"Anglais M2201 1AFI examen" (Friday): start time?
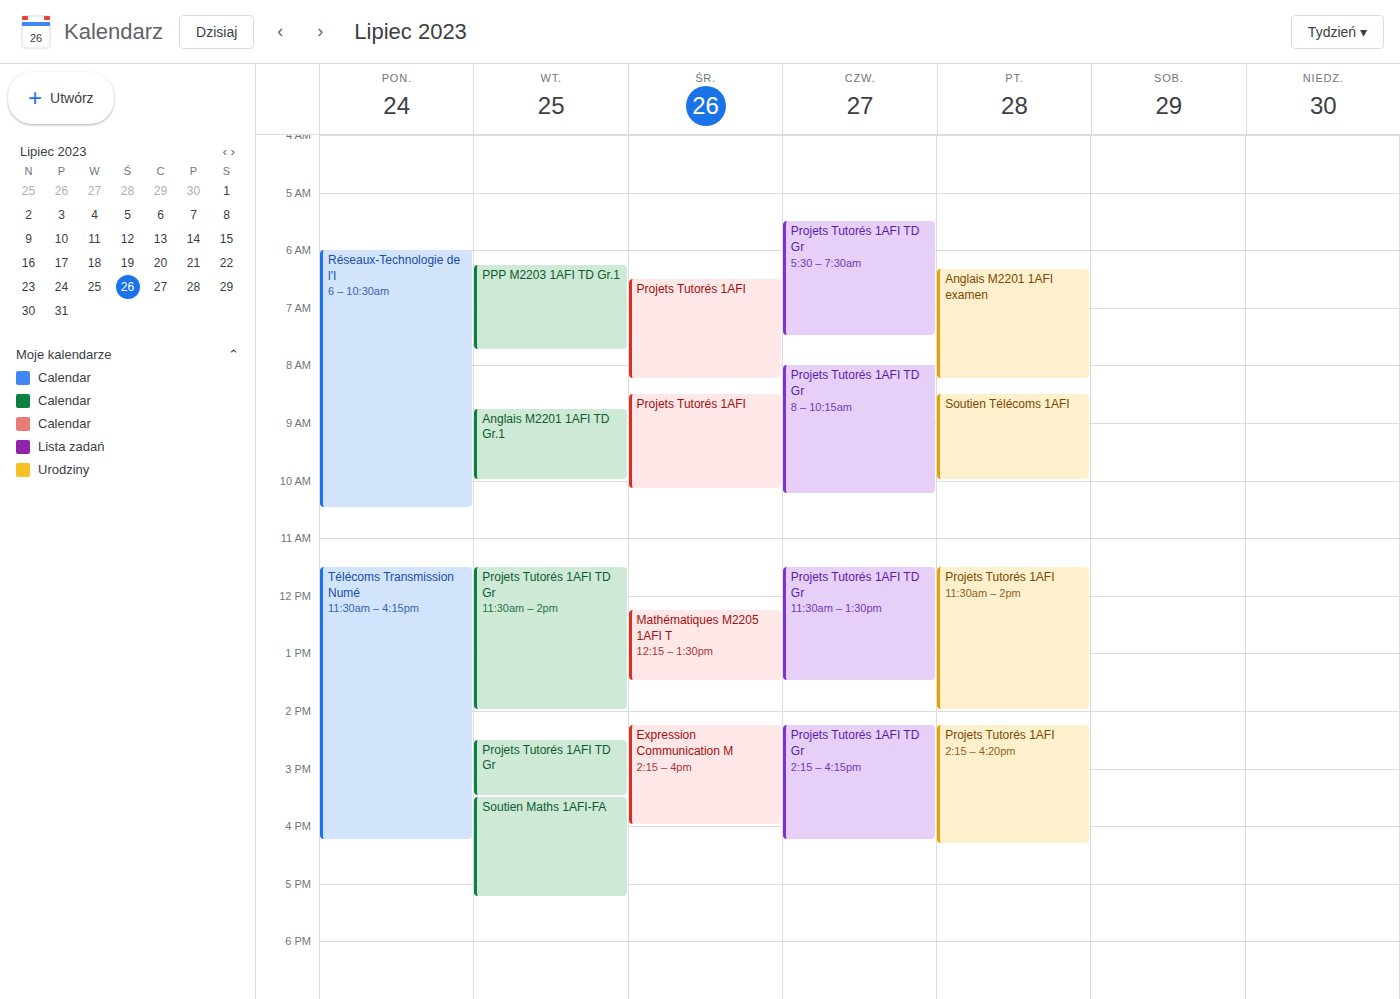
6:20 AM